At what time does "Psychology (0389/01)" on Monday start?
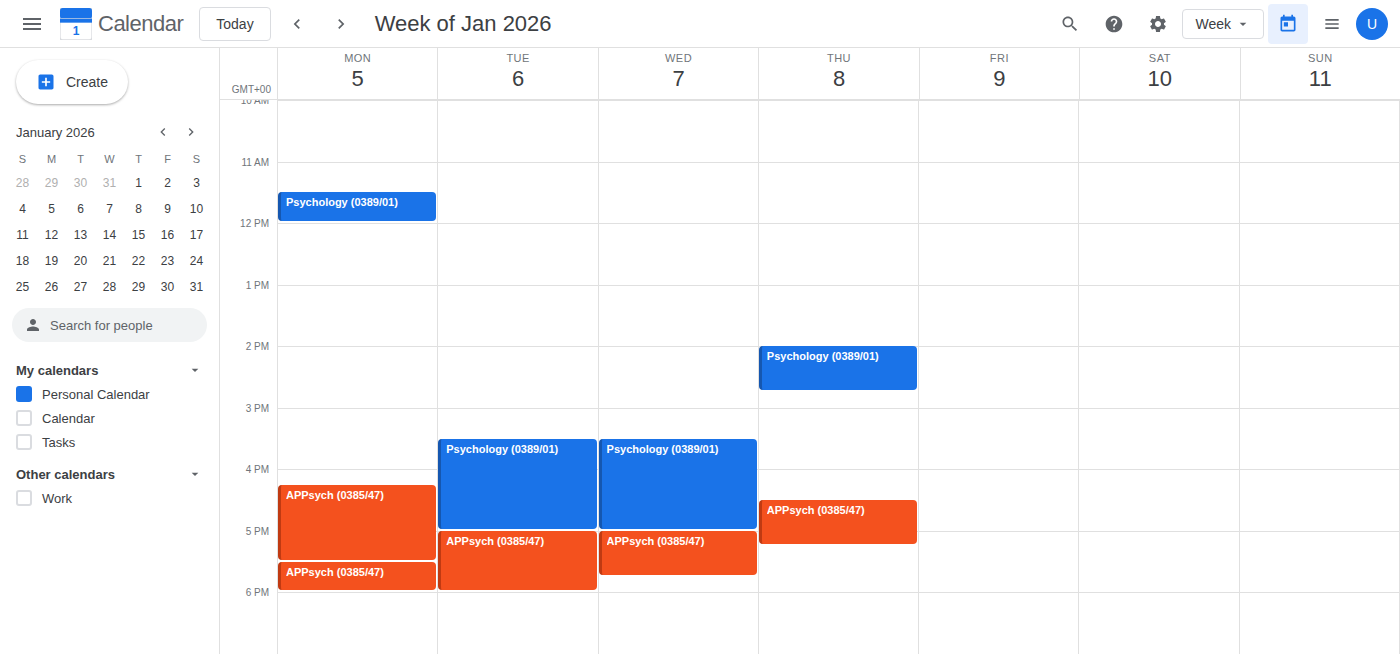
11:30 AM